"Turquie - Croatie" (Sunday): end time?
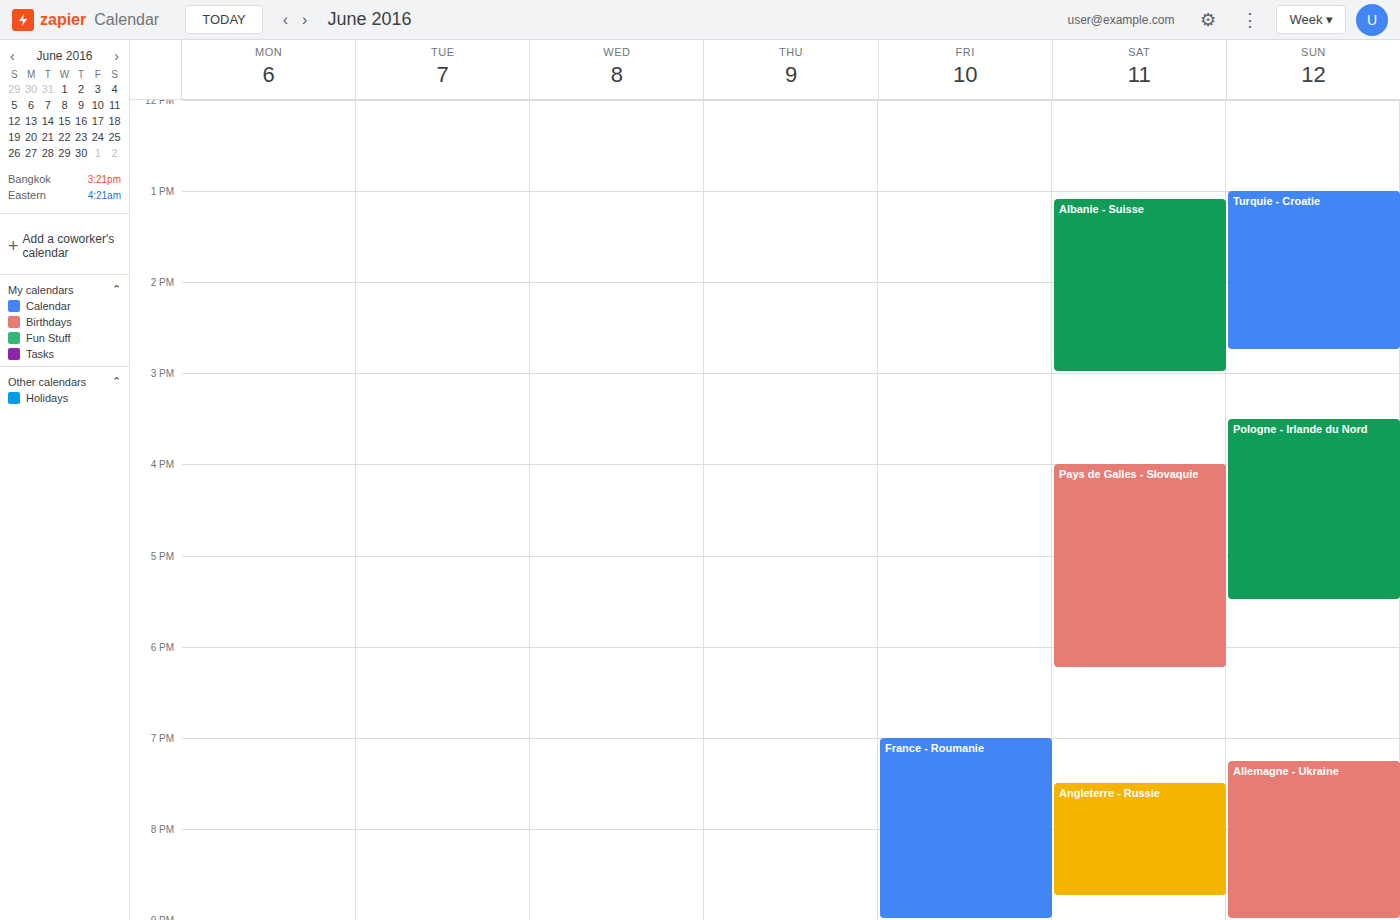
2:45 PM